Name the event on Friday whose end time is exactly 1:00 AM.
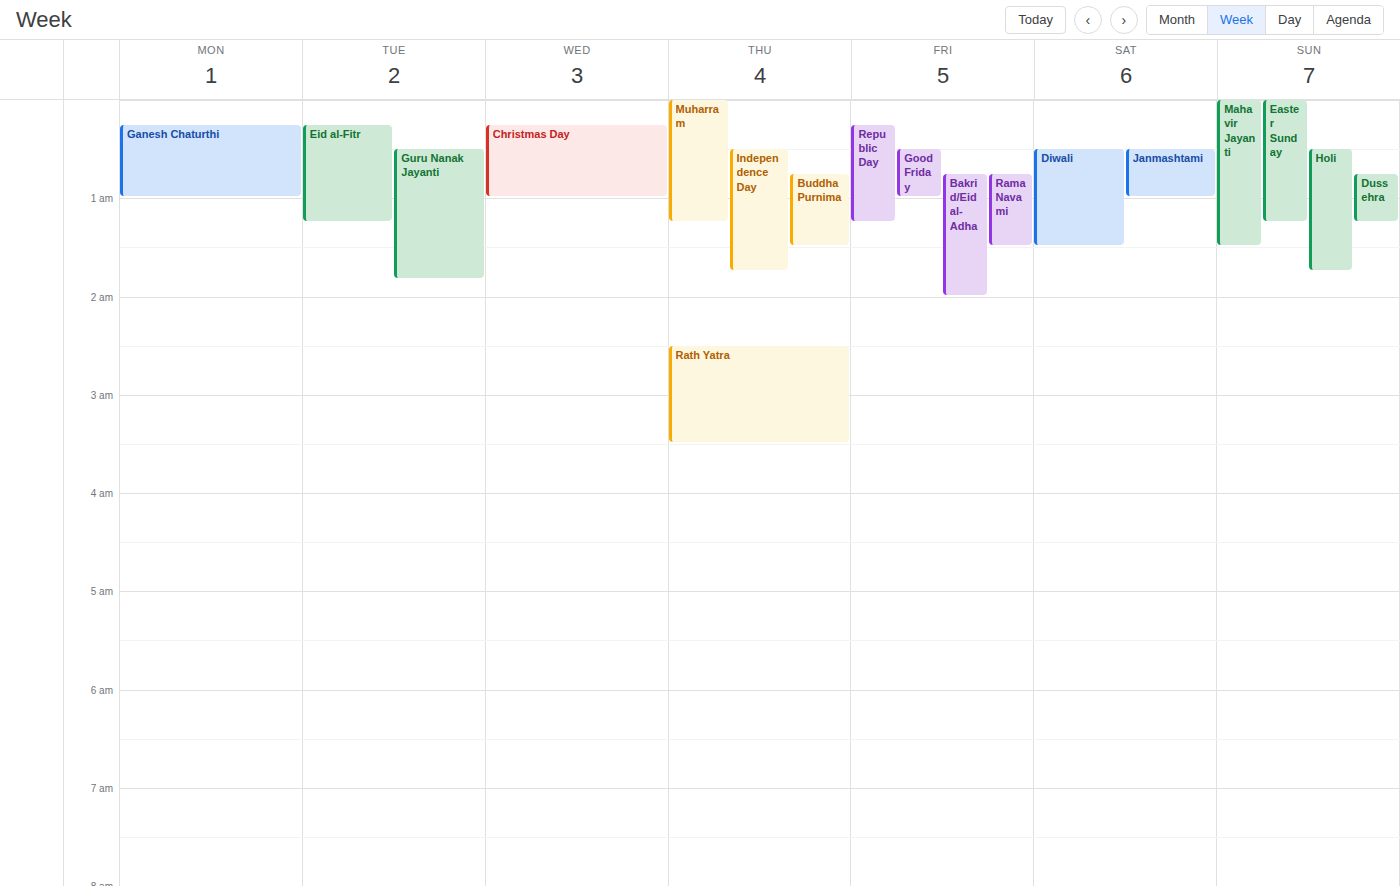
"Good Friday"